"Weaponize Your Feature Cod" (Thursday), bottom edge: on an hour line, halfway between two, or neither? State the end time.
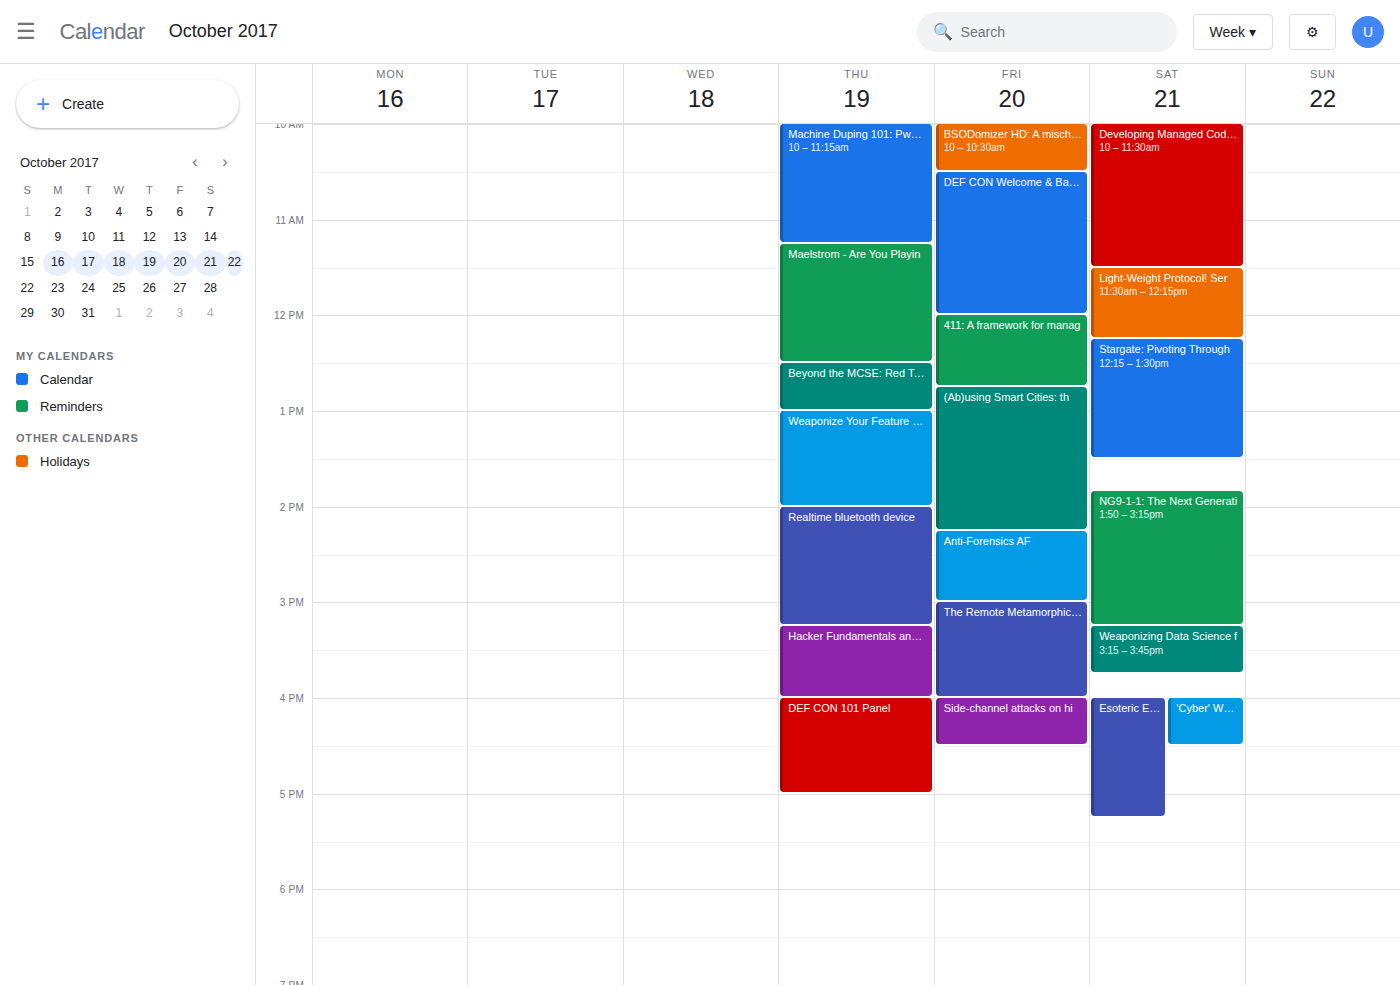
14:00 -- exactly on the 14:00 line.